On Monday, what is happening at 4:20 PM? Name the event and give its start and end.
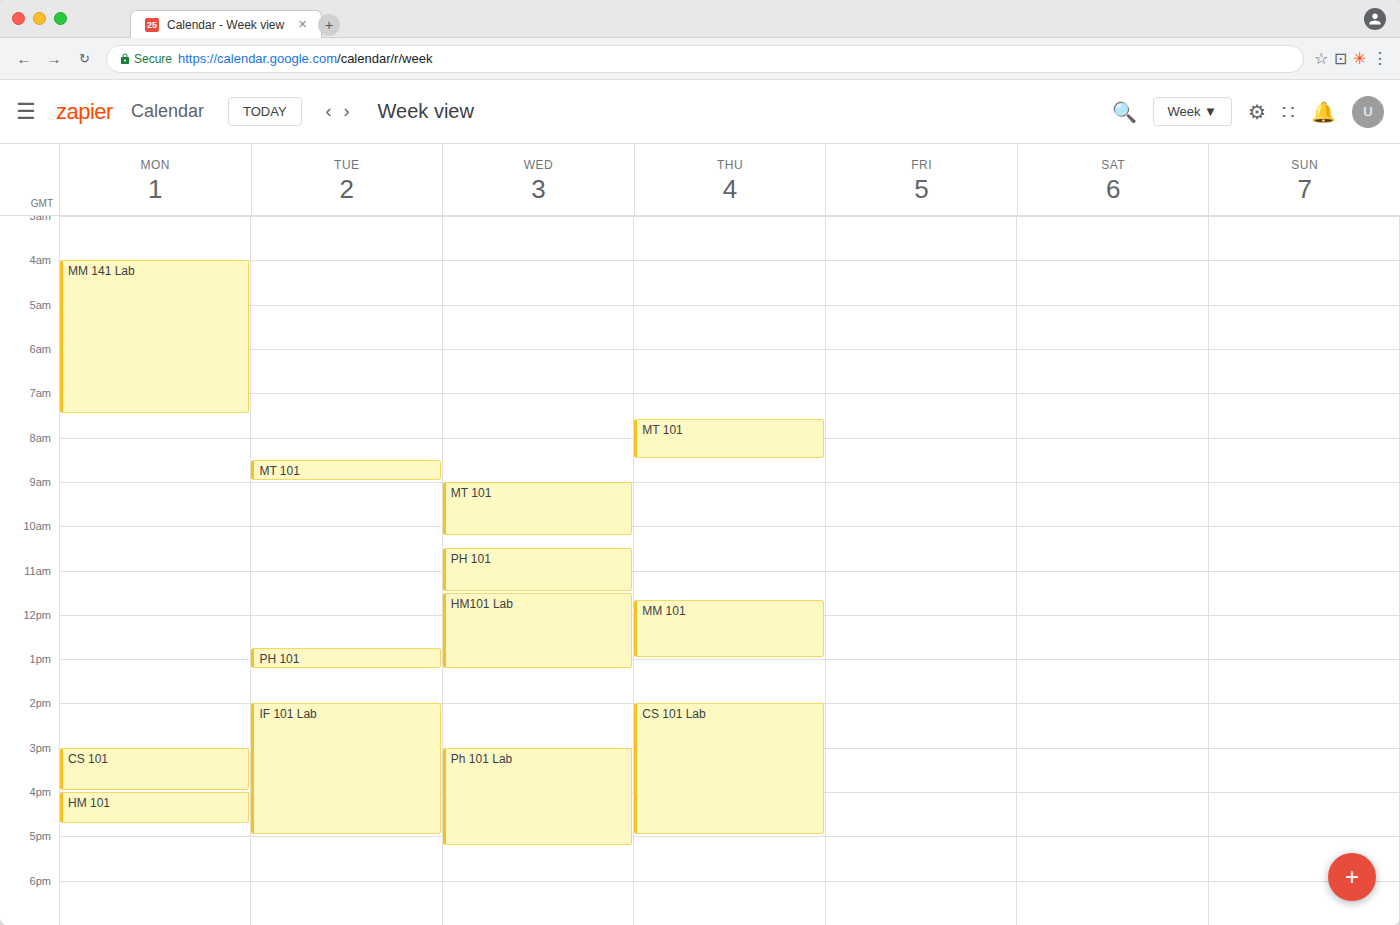
"HM 101", 4:00 PM to 4:45 PM